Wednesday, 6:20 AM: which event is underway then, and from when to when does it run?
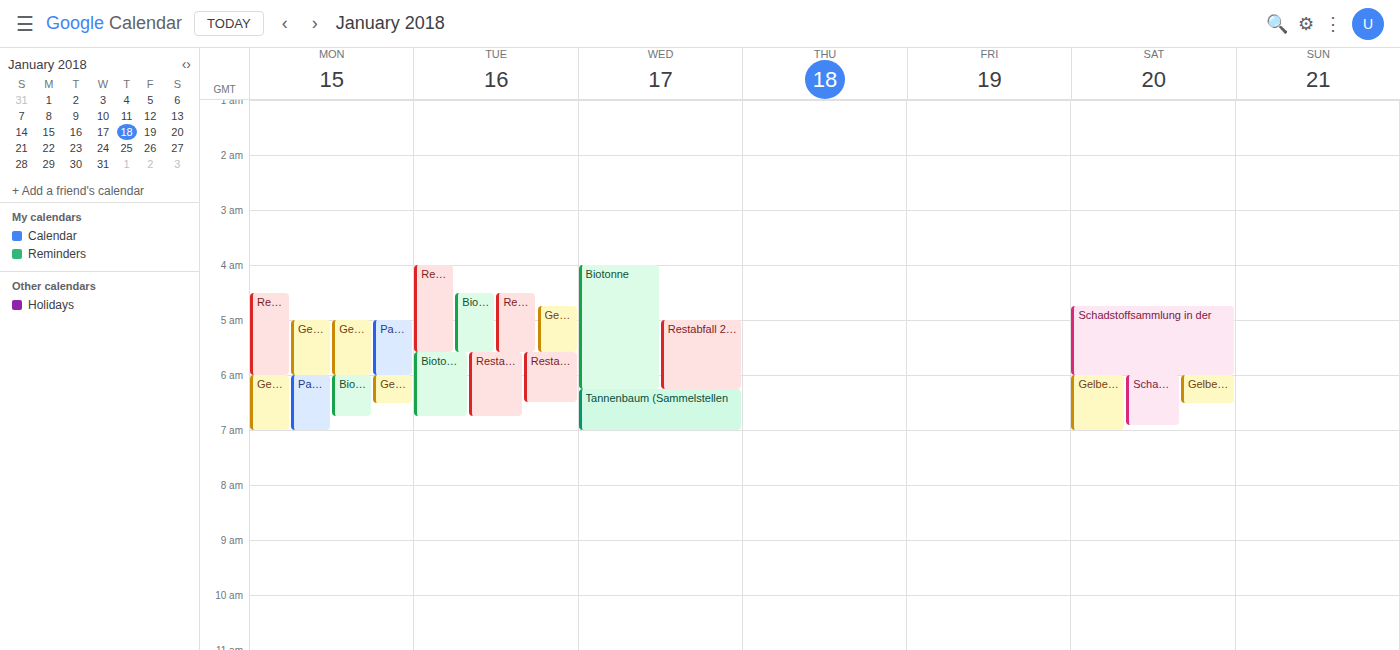
"Tannenbaum (Sammelstellen", 6:15 AM to 7:00 AM